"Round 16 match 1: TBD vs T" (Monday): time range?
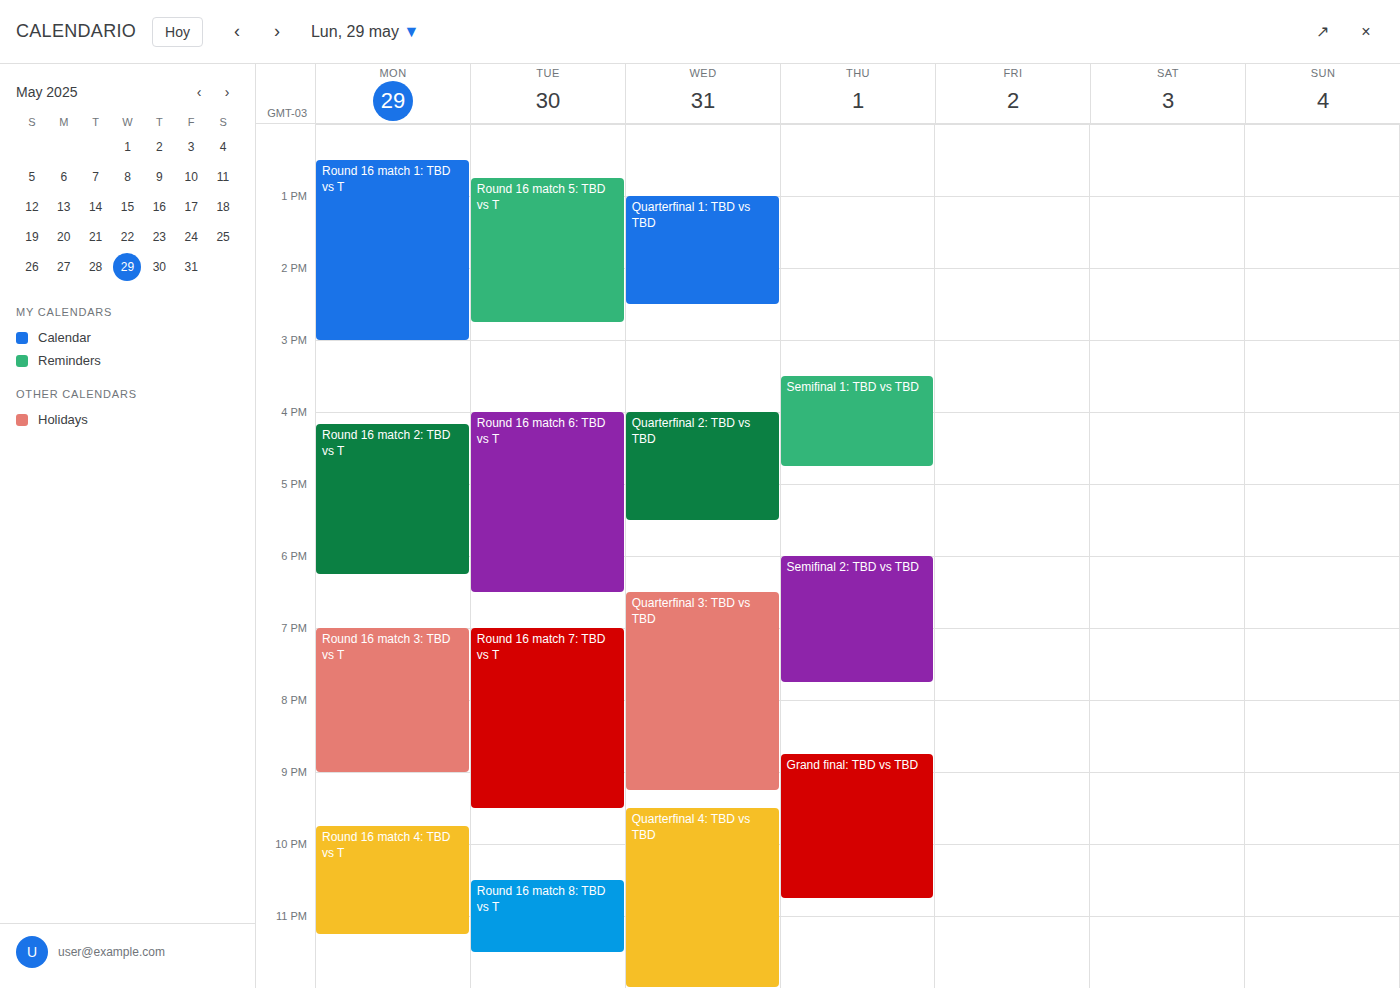
12:30 PM to 3:00 PM